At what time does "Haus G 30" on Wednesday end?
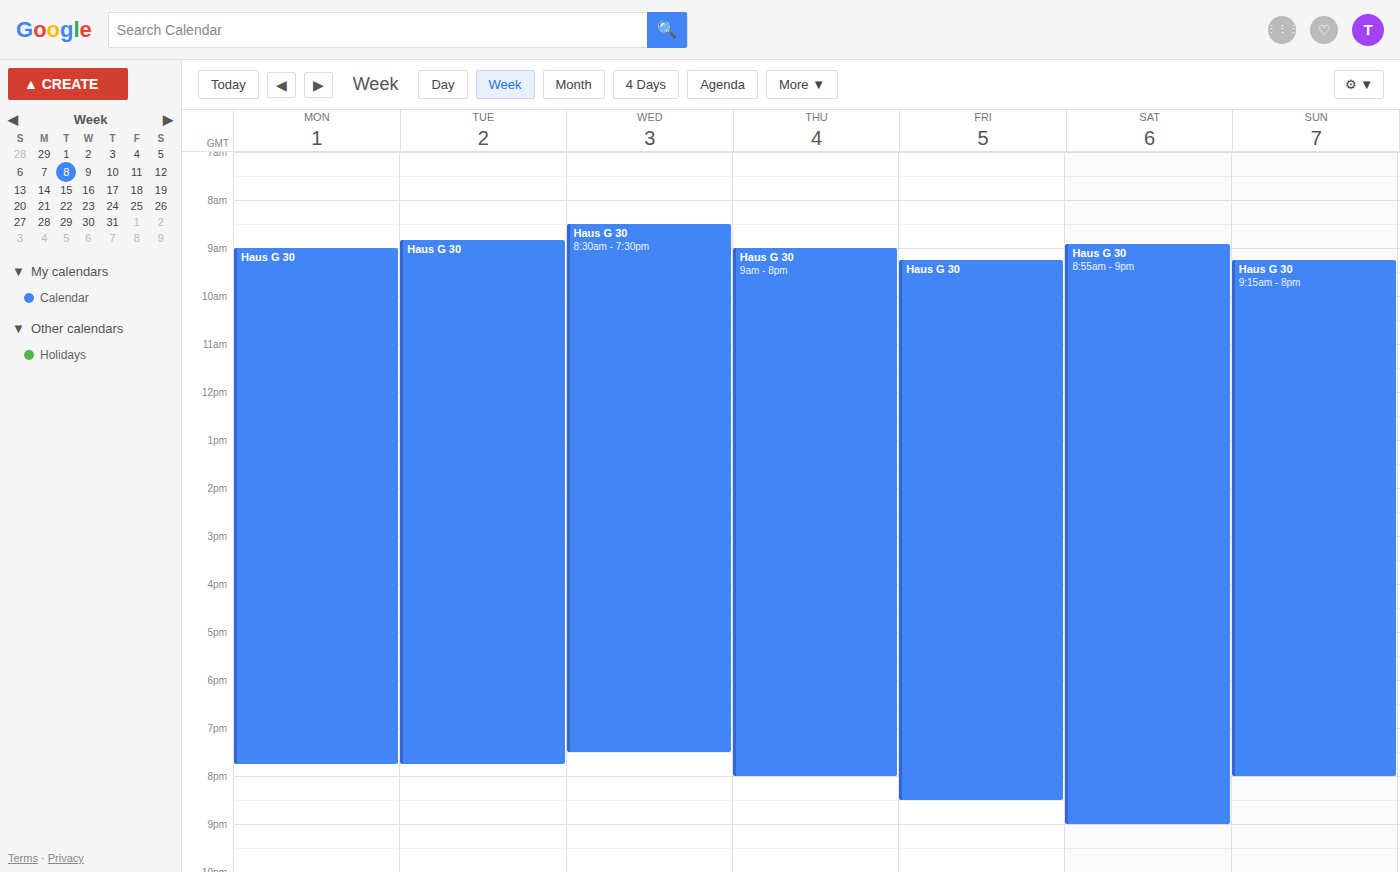
7:30 PM